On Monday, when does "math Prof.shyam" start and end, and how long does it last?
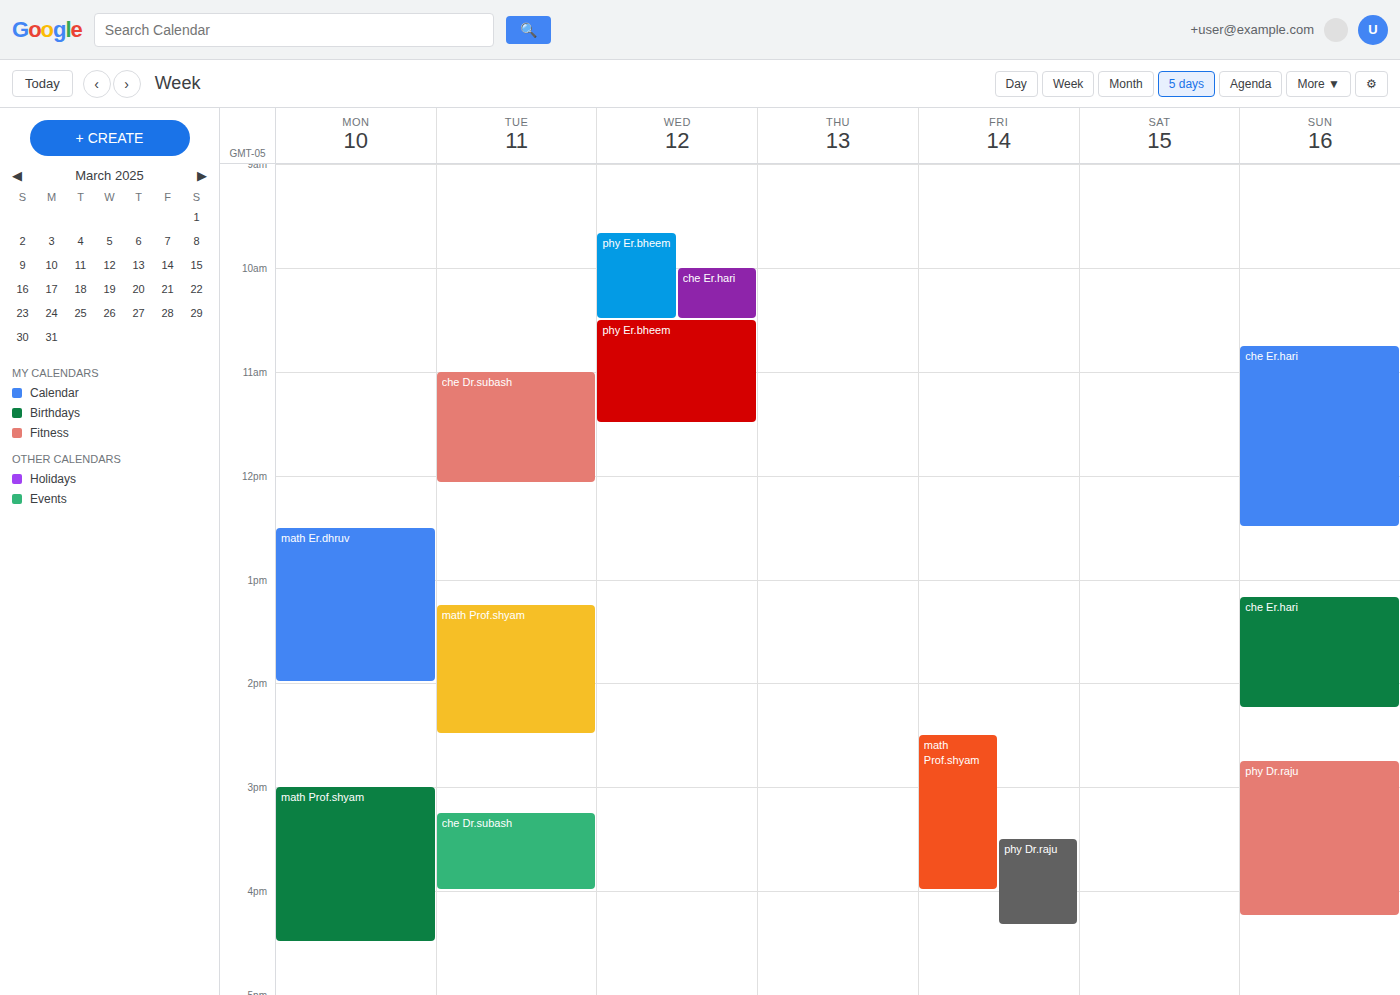
3:00 PM to 4:30 PM, 1 hour 30 minutes